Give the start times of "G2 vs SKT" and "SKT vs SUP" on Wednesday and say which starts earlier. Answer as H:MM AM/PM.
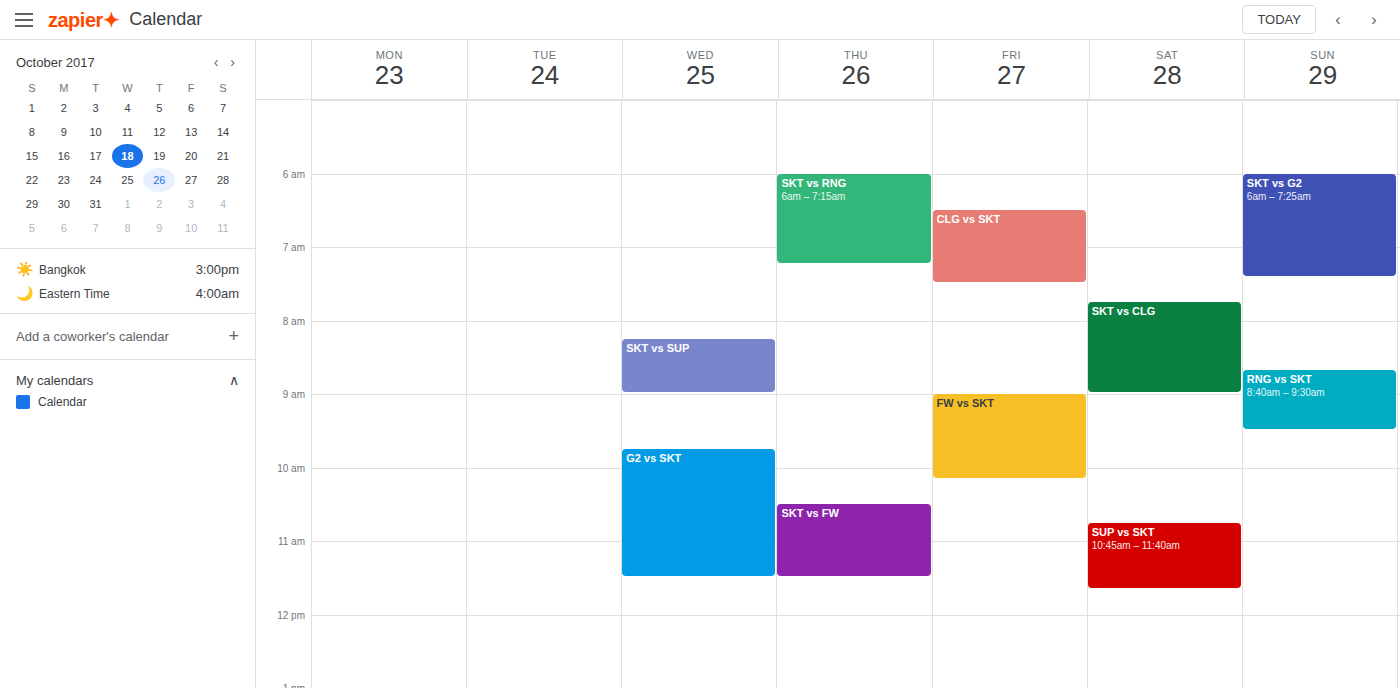
"SKT vs SUP" 8:15 AM; "G2 vs SKT" 9:45 AM.